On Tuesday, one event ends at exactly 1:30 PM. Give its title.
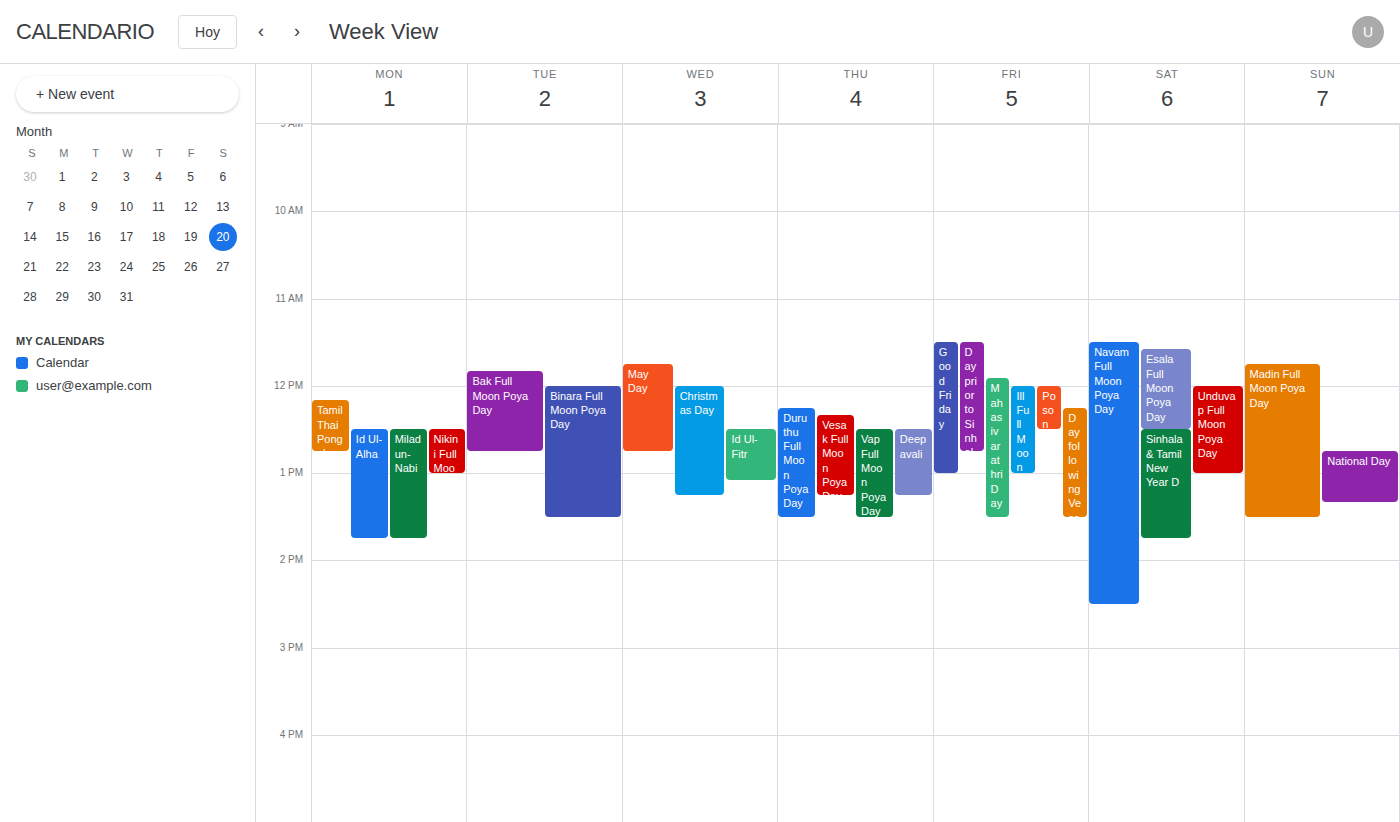
"Binara Full Moon Poya Day"